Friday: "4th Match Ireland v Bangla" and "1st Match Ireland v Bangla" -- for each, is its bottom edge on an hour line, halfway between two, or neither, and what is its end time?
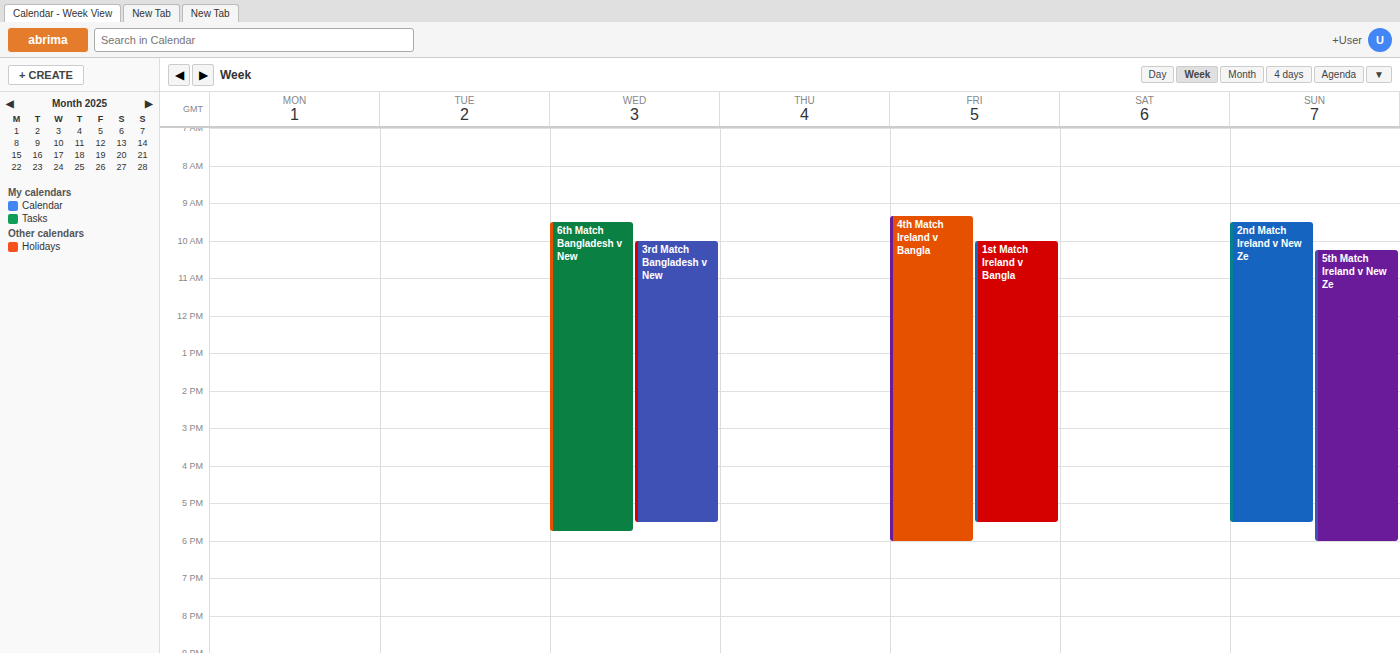
"4th Match Ireland v Bangla": 6:00 PM, exactly on the 6 PM line. "1st Match Ireland v Bangla": 5:30 PM, halfway between the 5 PM and 6 PM lines.